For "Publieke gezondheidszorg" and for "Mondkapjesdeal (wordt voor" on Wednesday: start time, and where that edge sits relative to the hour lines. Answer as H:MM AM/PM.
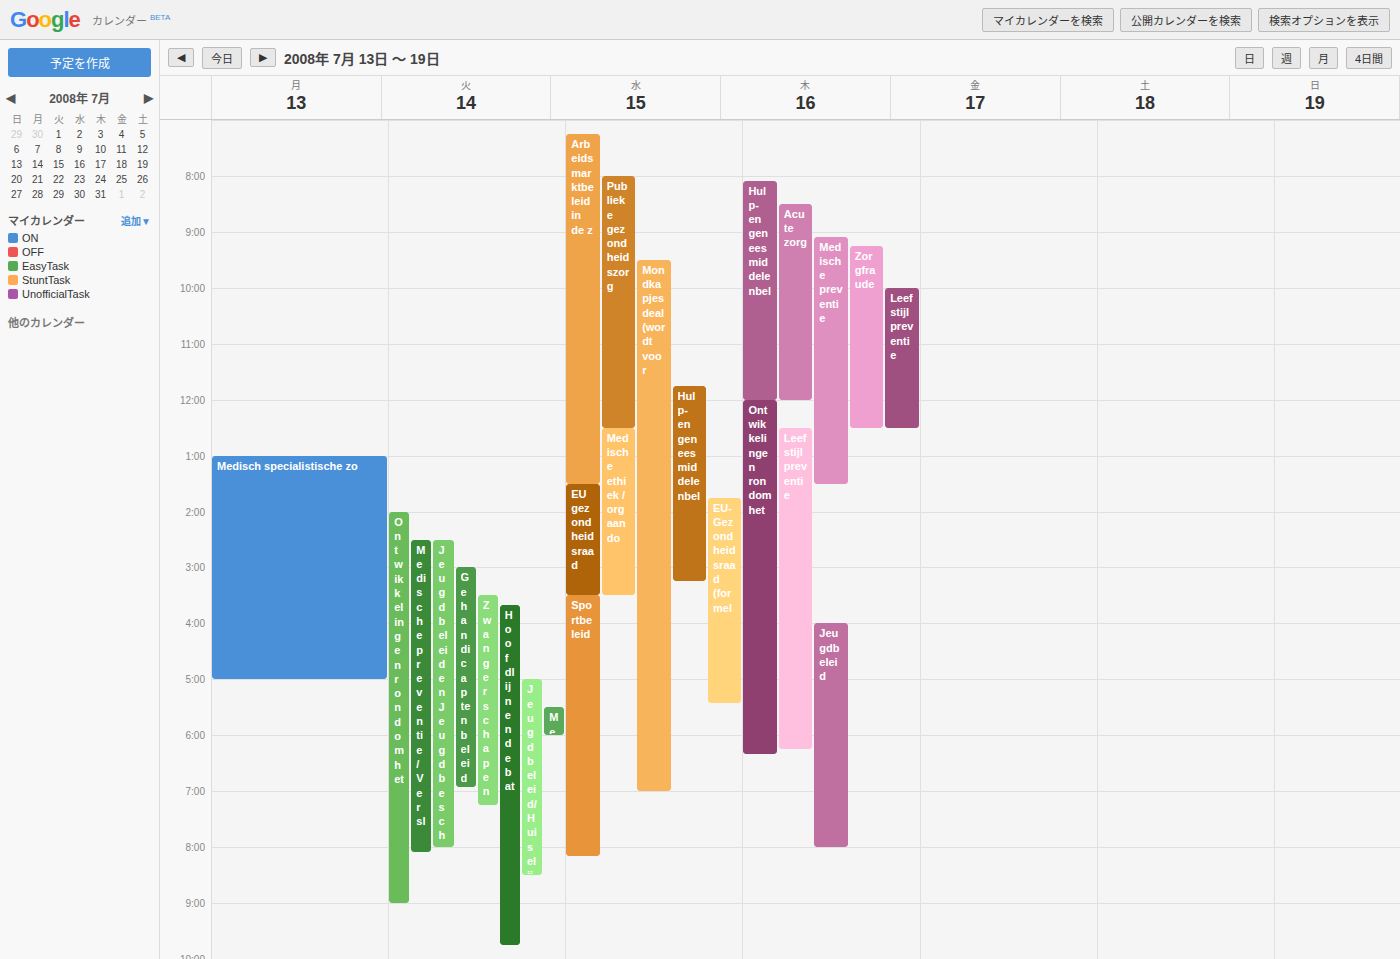
"Publieke gezondheidszorg": 8:00 AM, exactly on the 8 AM line. "Mondkapjesdeal (wordt voor": 9:30 AM, halfway between the 9 AM and 10 AM lines.